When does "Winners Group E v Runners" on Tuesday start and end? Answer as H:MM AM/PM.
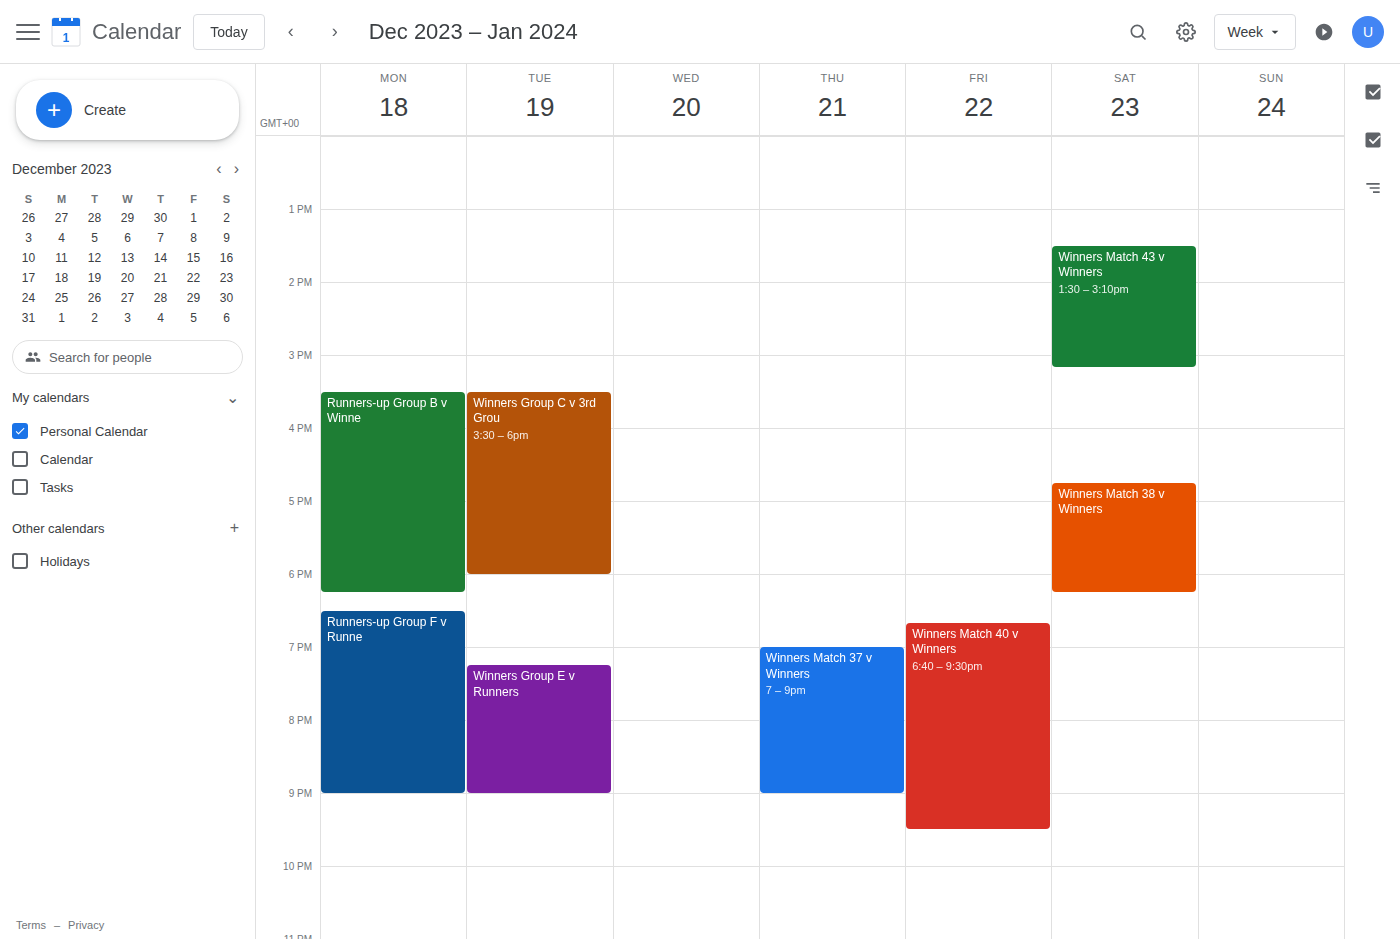
7:15 PM to 9:00 PM